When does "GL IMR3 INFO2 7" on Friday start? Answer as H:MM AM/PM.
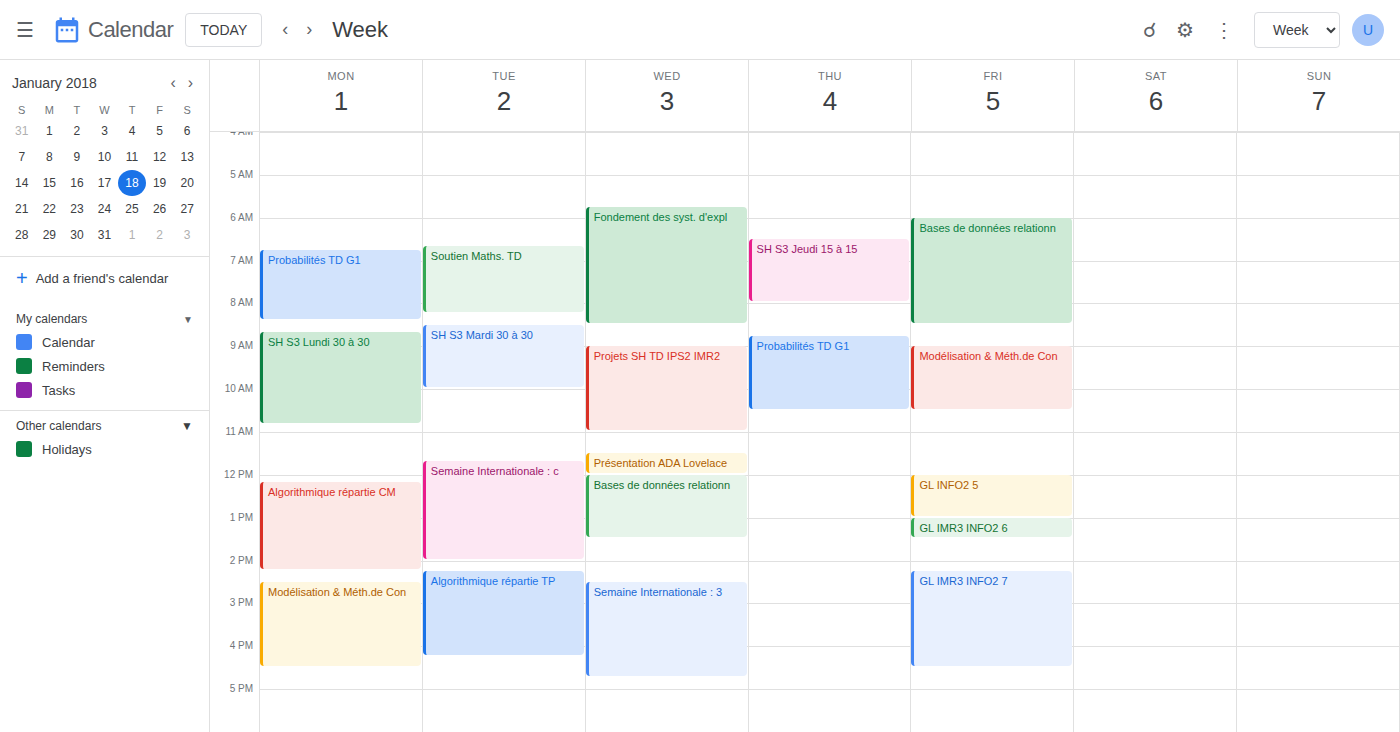
2:15 PM